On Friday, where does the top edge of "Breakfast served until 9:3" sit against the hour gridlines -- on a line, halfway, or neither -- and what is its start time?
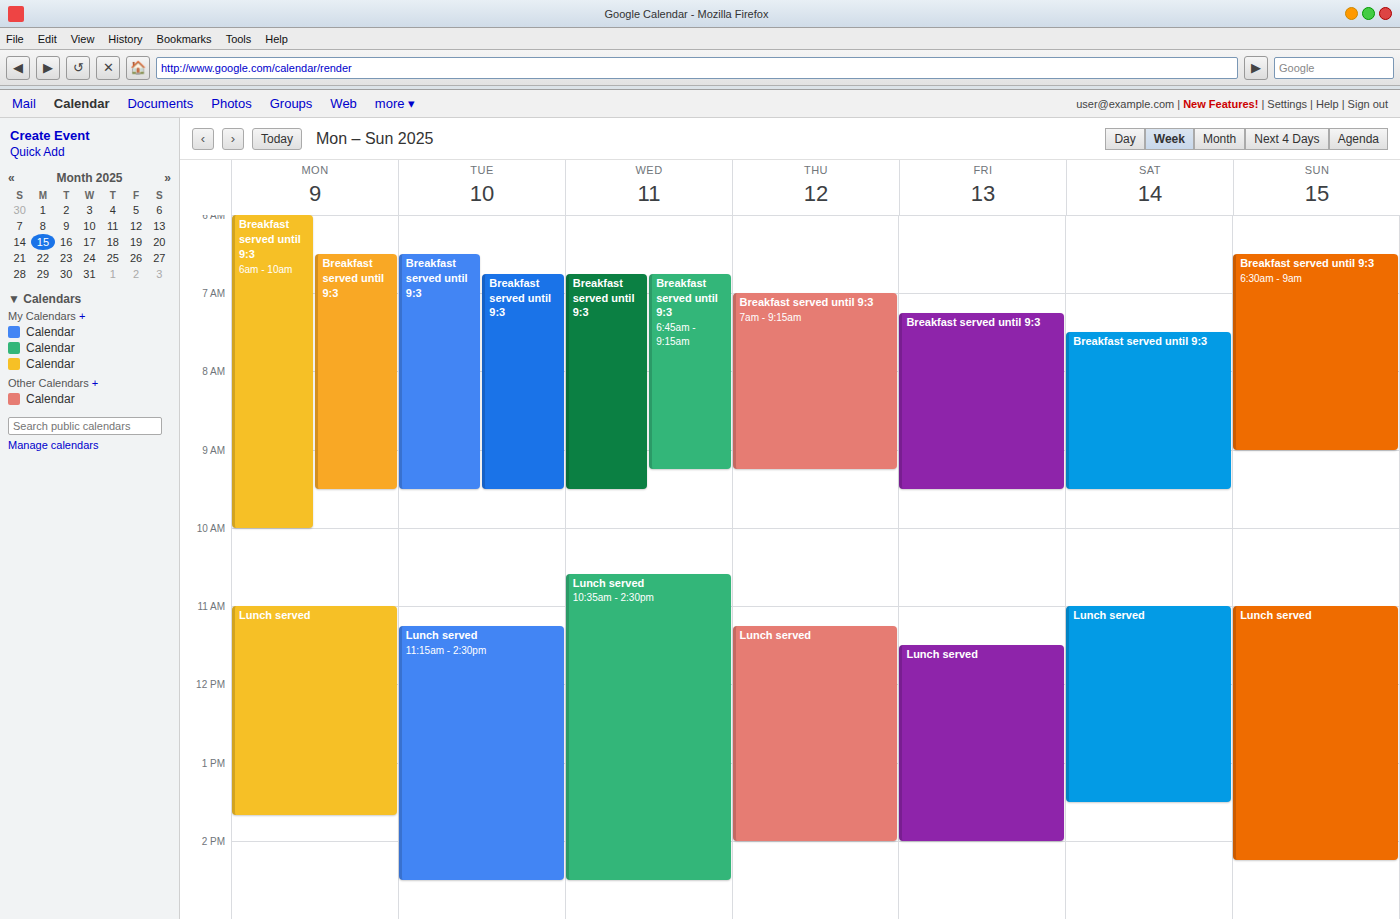
7:15 AM -- neither: a quarter of the way from the 7 AM line to the 8 AM line.